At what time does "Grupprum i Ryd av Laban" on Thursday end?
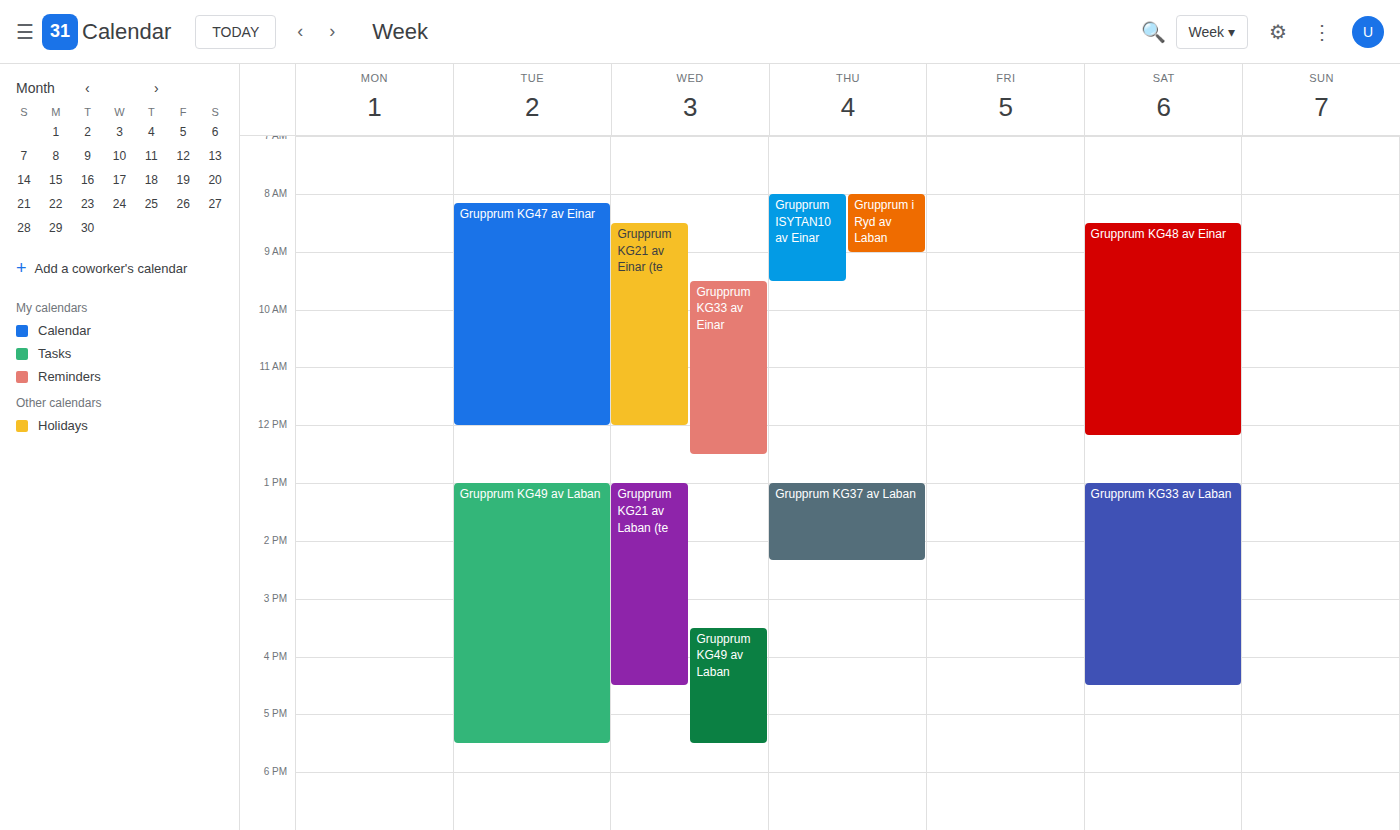
9:00 AM